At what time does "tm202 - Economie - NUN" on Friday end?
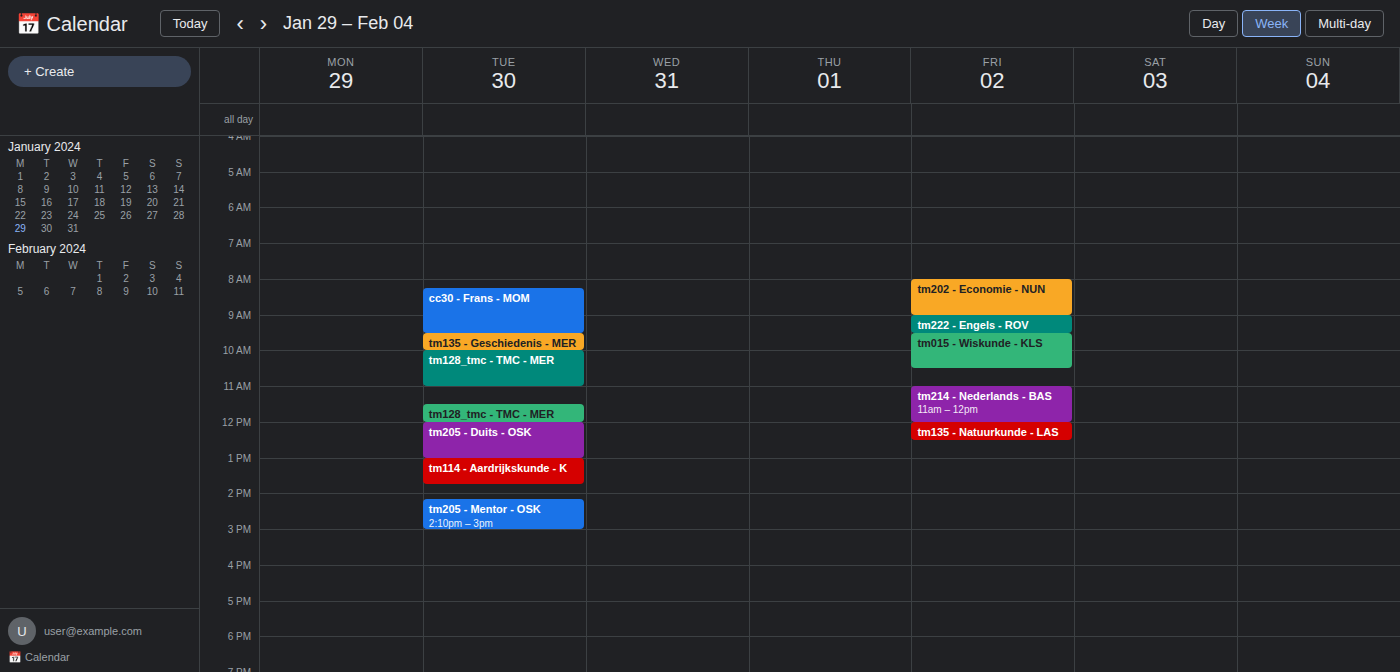
09:00